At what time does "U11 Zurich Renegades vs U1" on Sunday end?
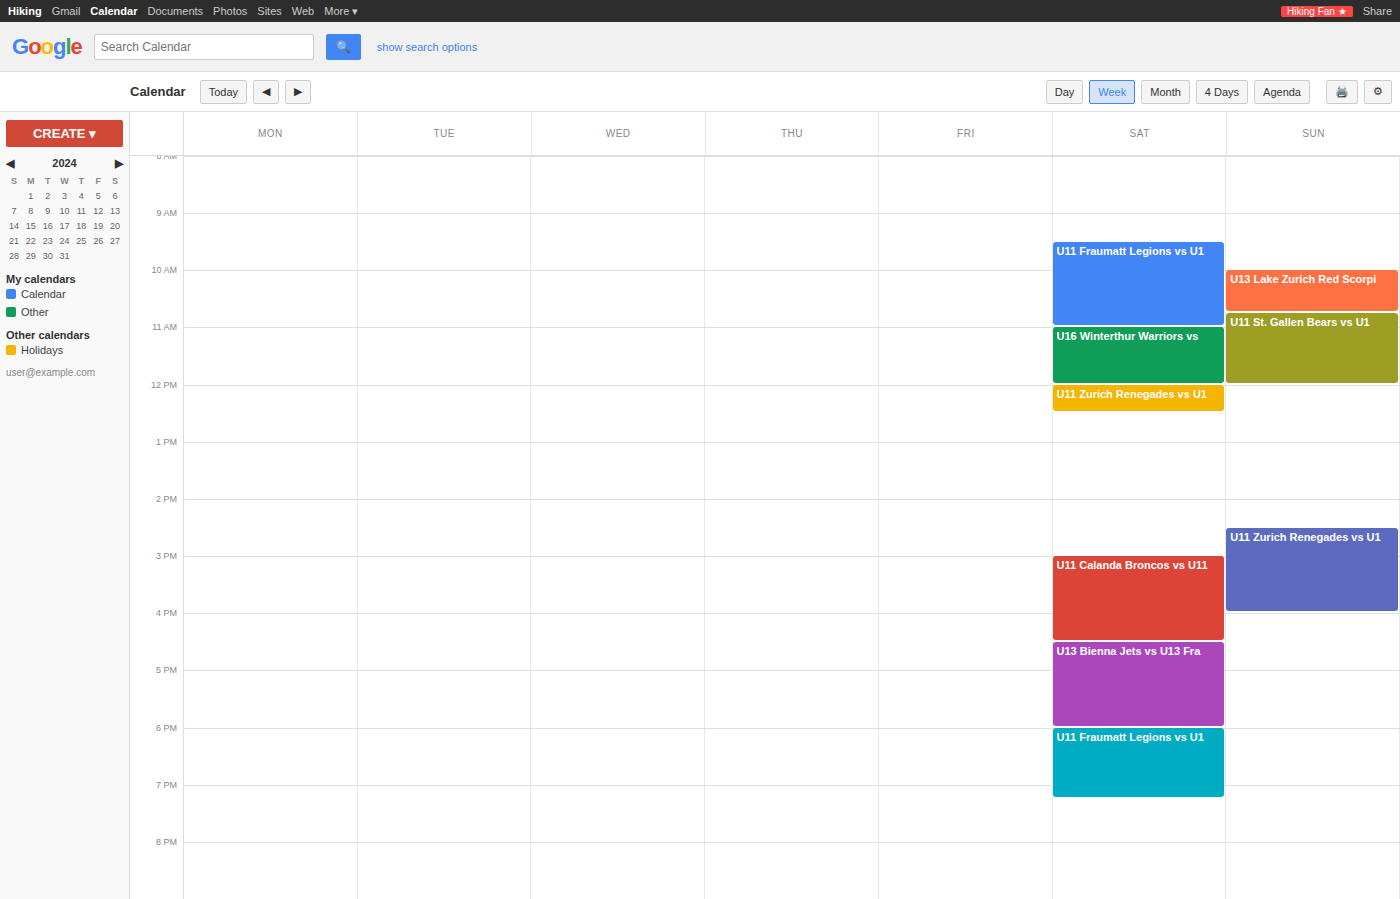
4:00 PM